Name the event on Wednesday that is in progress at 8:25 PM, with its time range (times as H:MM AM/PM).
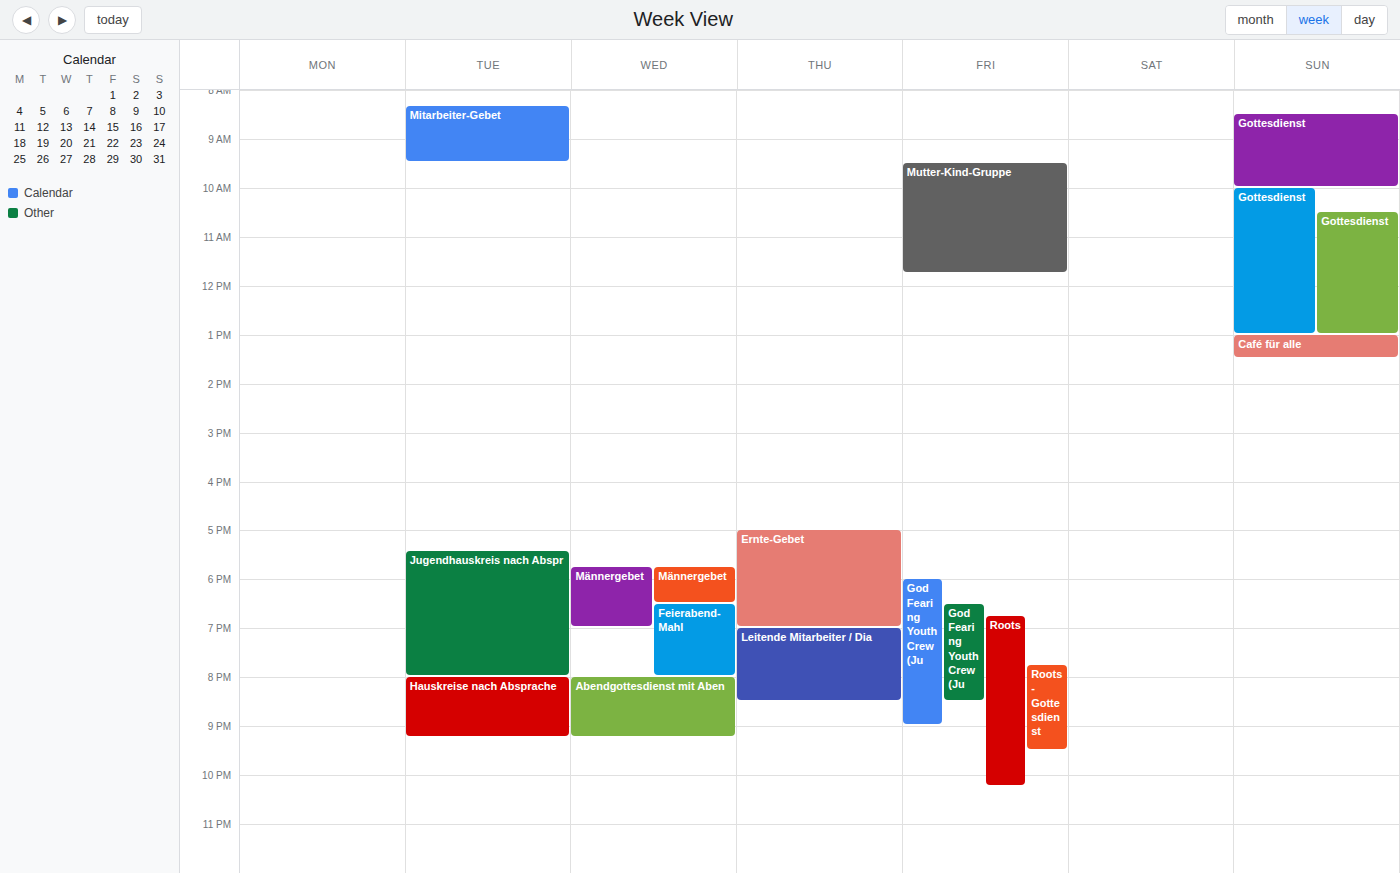
"Abendgottesdienst mit Aben", 8:00 PM to 9:15 PM